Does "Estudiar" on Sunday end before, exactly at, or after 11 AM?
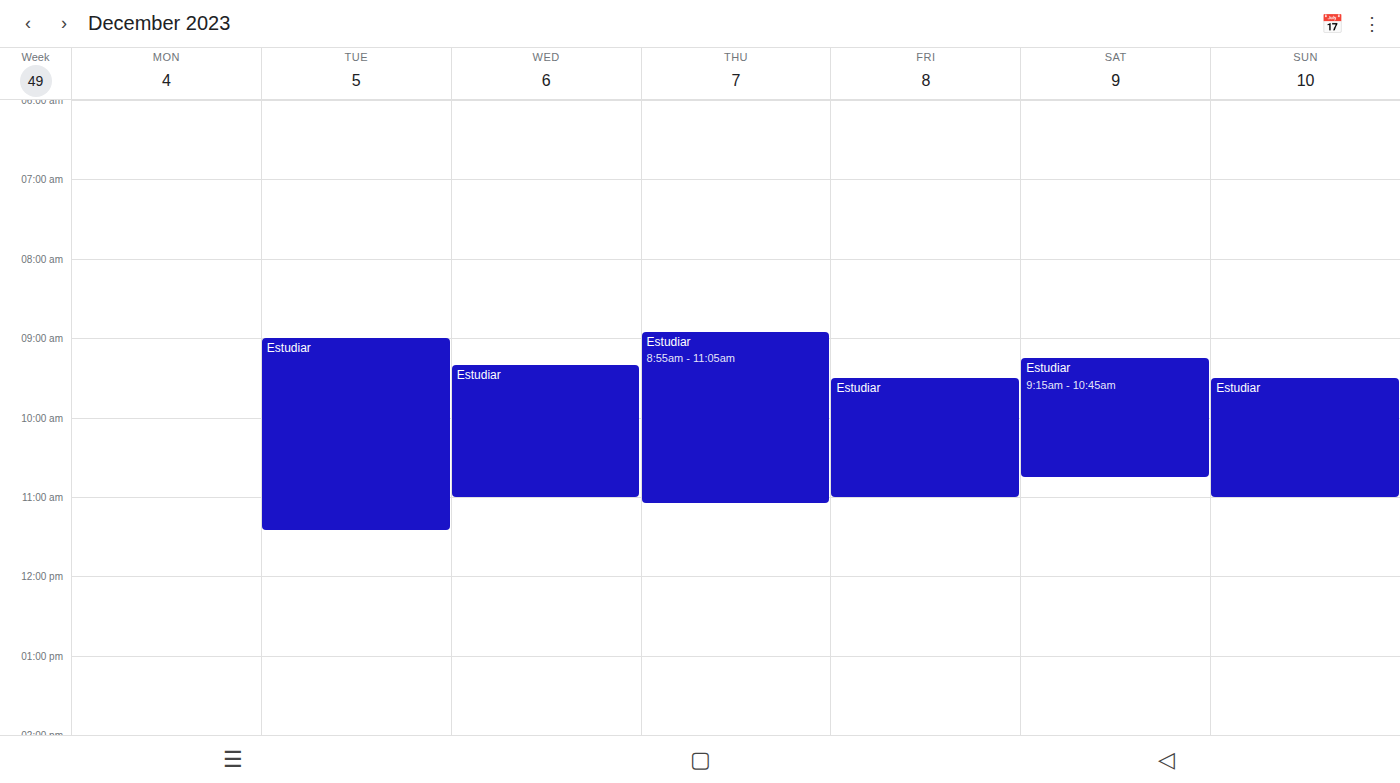
11:00 AM -- exactly at 11 AM, on the 11 AM line.